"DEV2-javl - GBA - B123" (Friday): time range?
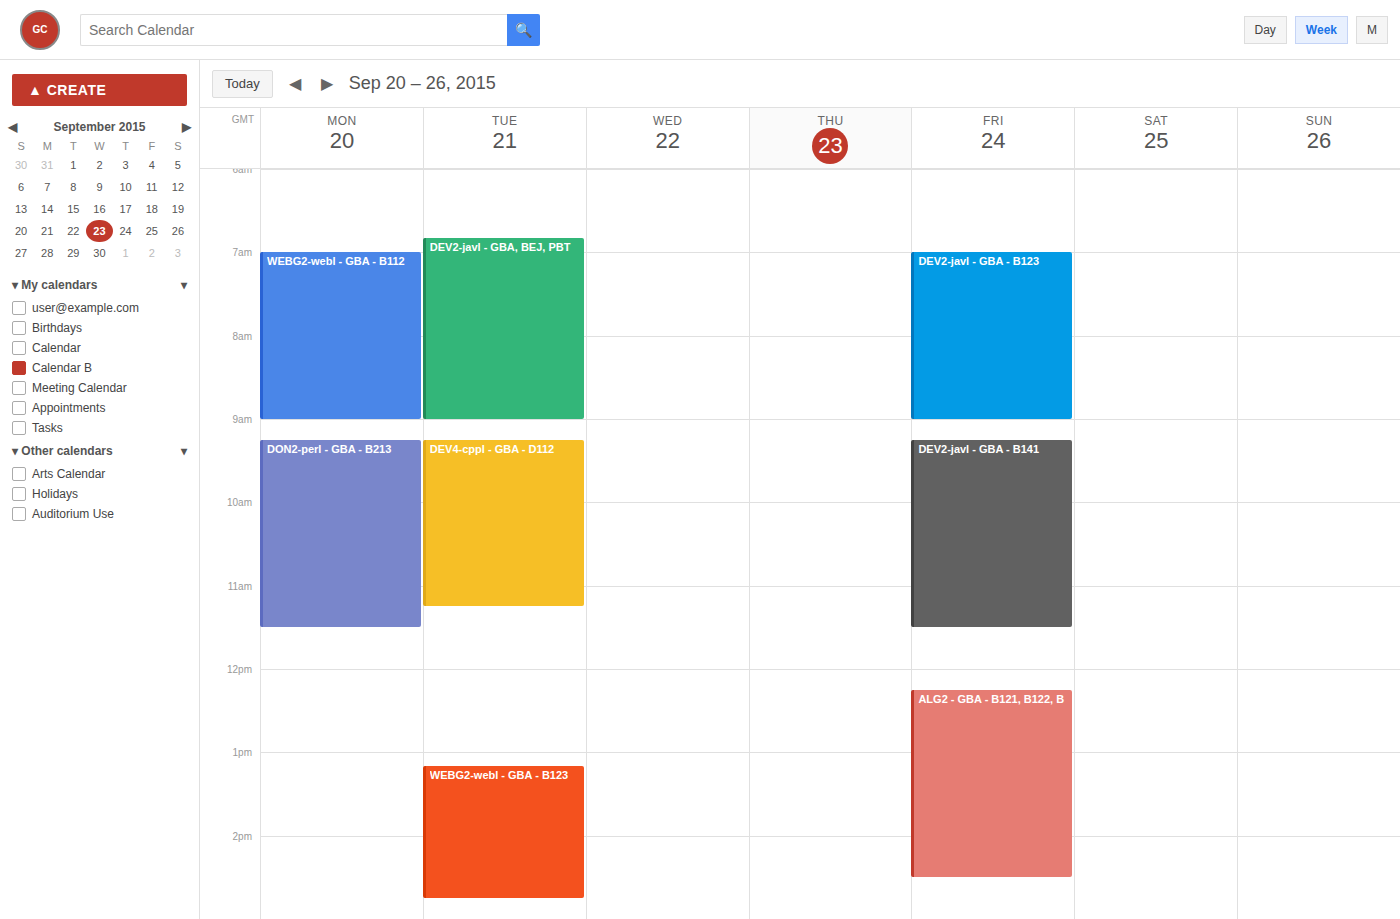
7:00 AM to 9:00 AM